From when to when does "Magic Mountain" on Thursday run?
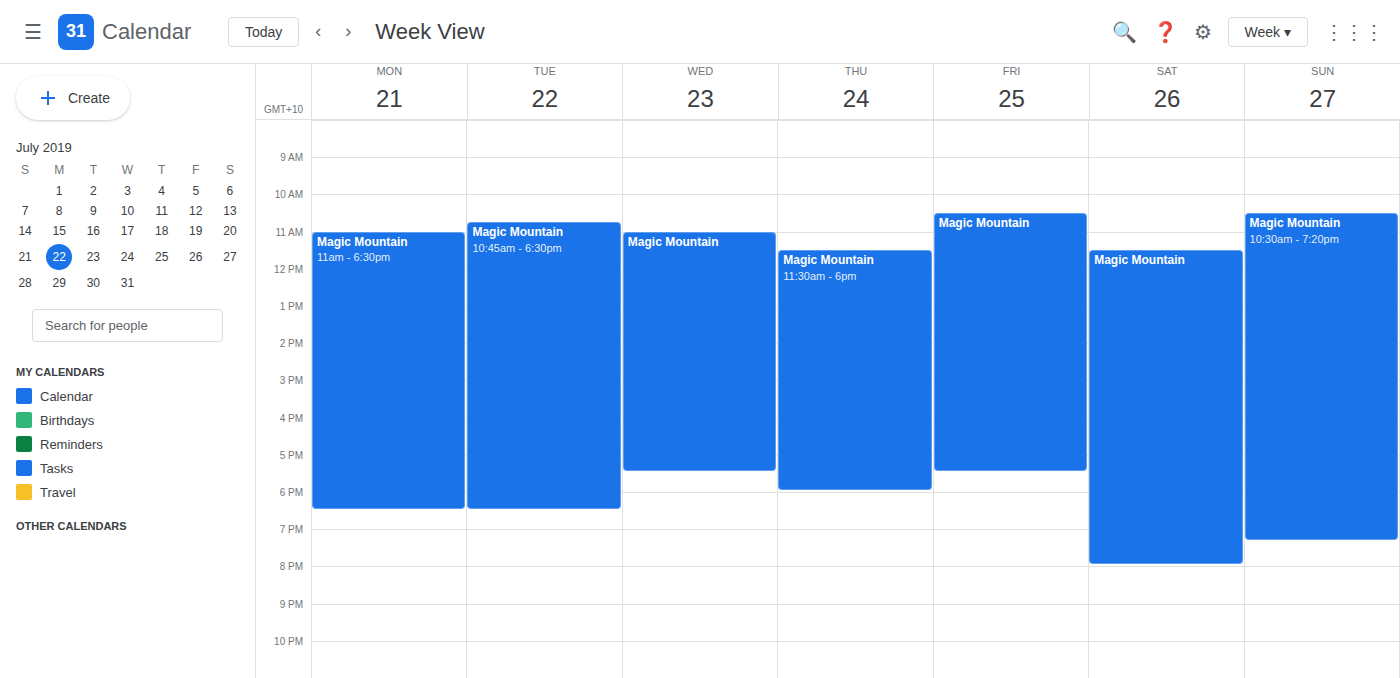
11:30 AM to 6:00 PM